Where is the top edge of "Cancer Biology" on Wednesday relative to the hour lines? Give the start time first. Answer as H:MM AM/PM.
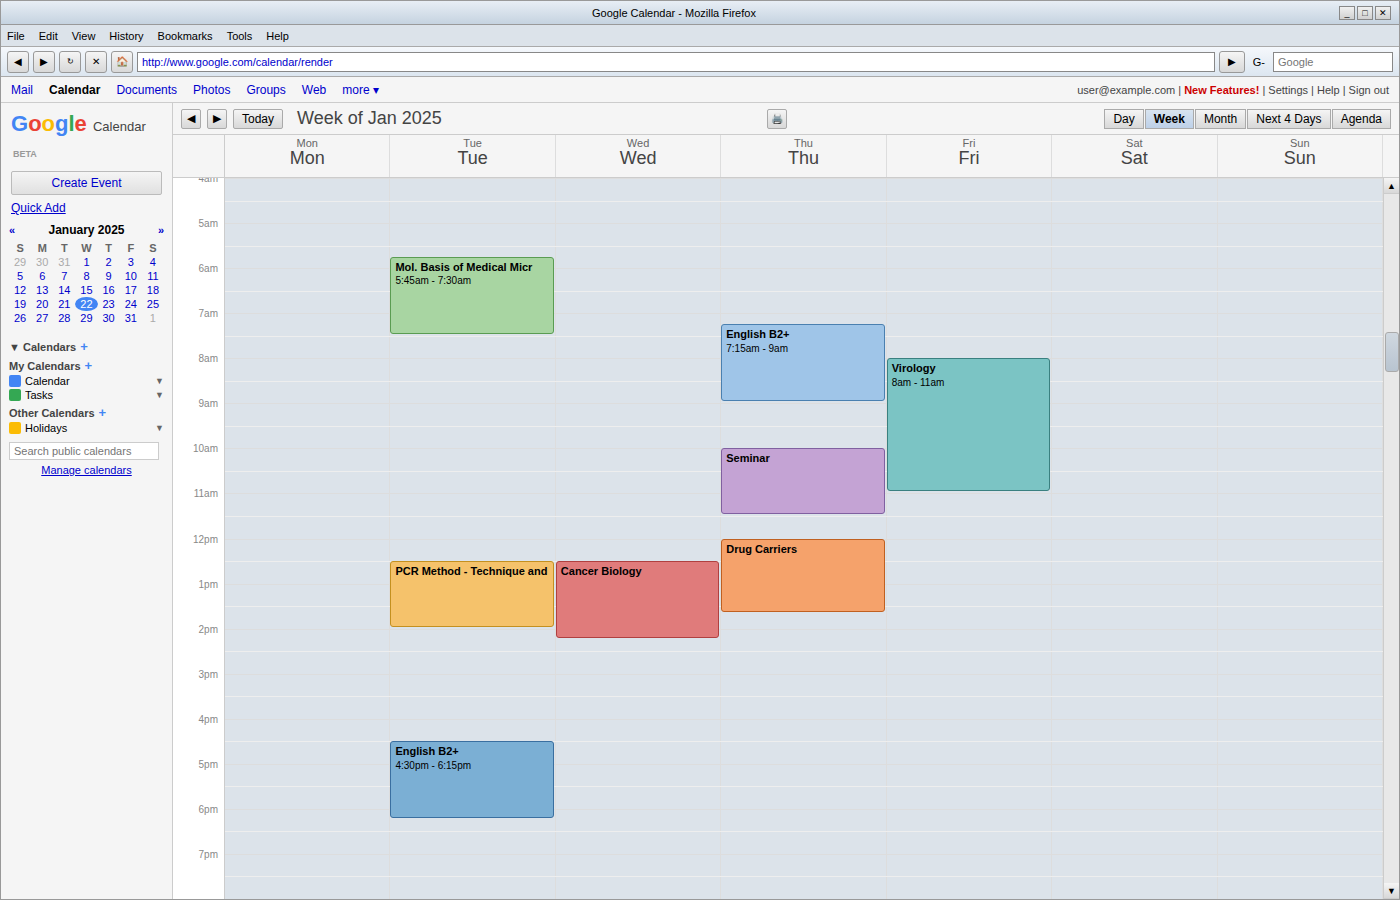
12:30 PM -- halfway between the 12 PM and 1 PM lines.